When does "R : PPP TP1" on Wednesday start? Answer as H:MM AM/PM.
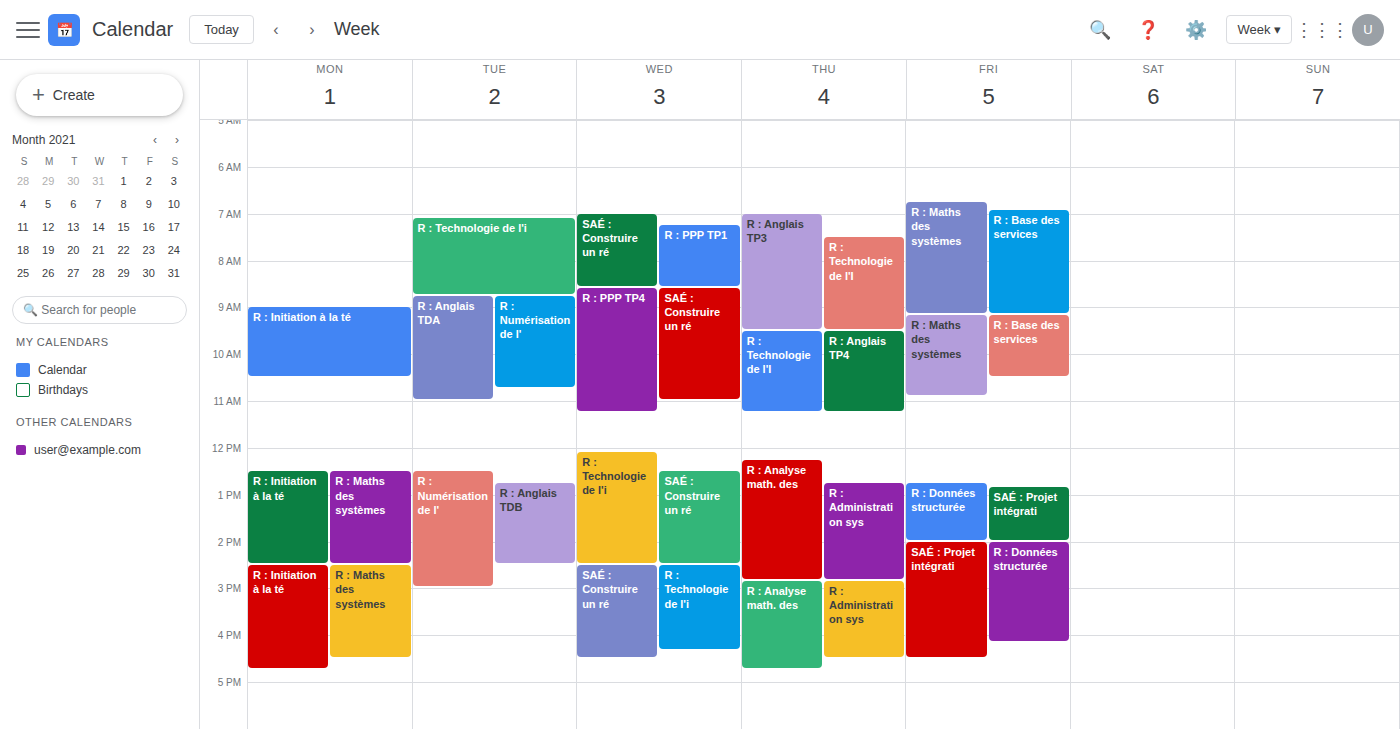
7:15 AM